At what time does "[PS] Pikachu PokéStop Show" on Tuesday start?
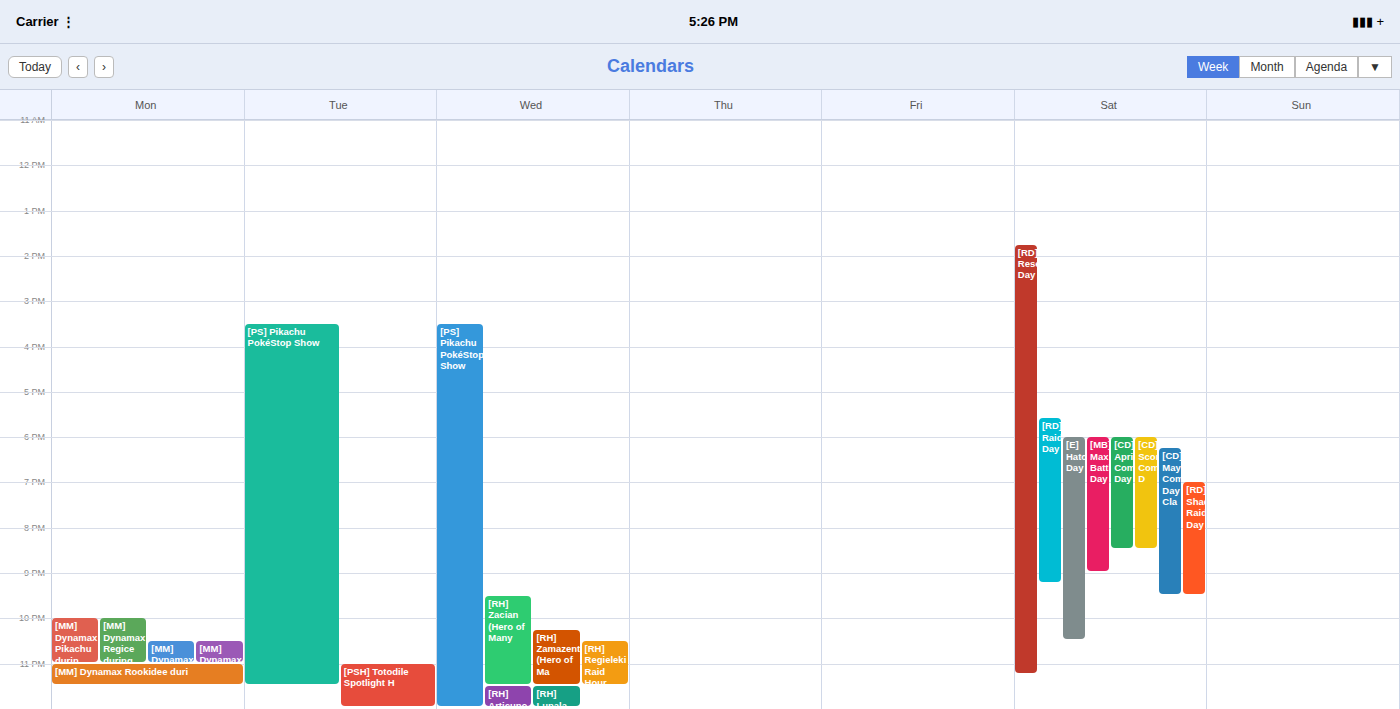
15:30